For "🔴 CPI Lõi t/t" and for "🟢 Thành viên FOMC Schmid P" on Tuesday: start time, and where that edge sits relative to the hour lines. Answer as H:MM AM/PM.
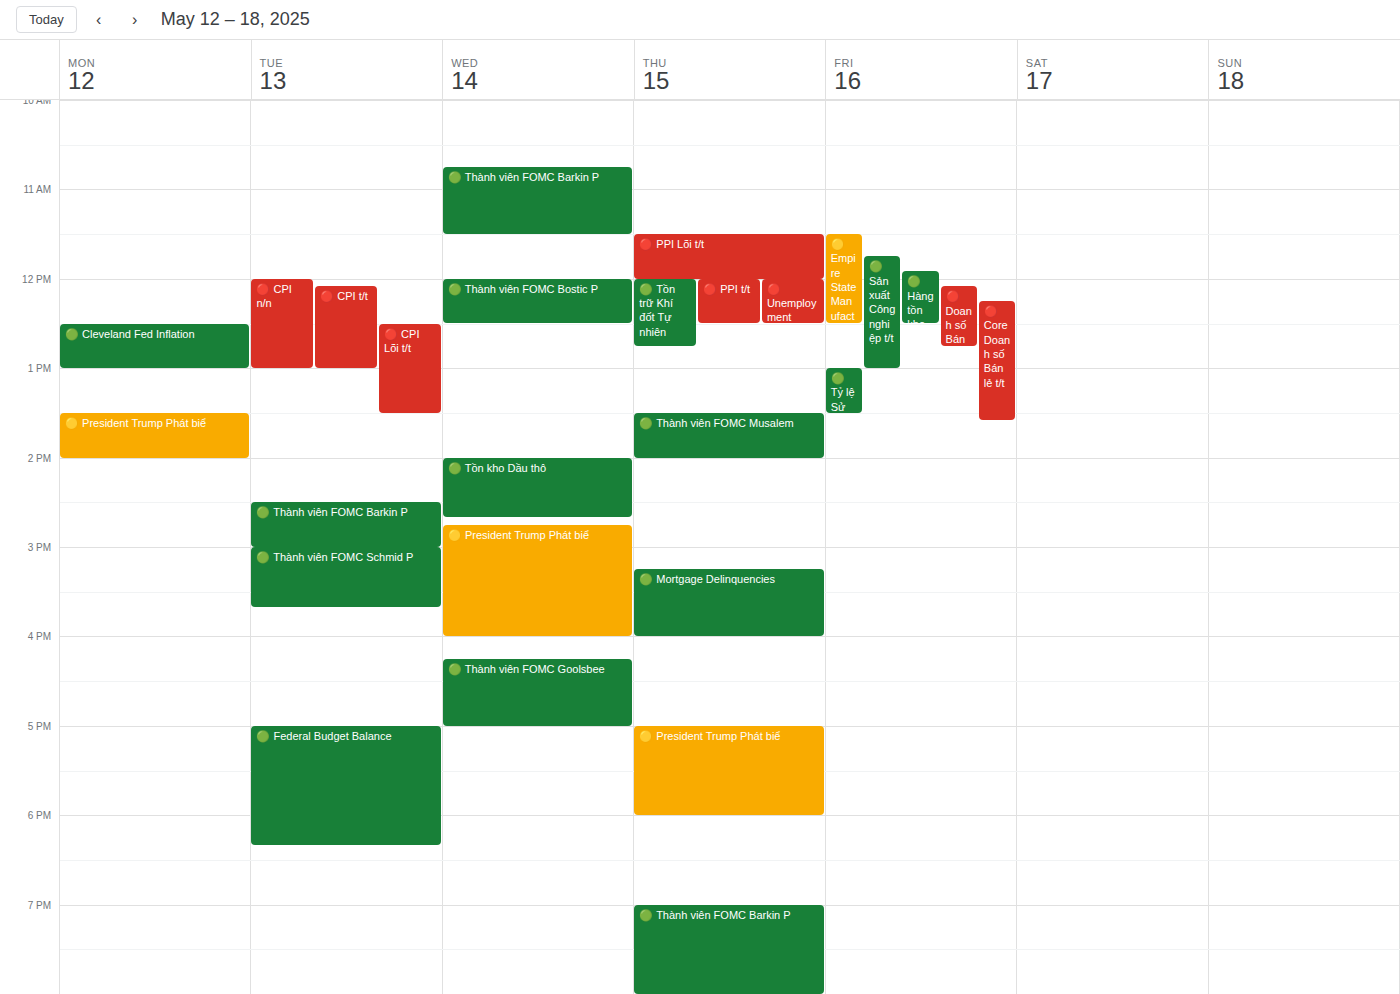
"🔴 CPI Lõi t/t": 12:30 PM, halfway between the 12 PM and 1 PM lines. "🟢 Thành viên FOMC Schmid P": 3:00 PM, exactly on the 3 PM line.